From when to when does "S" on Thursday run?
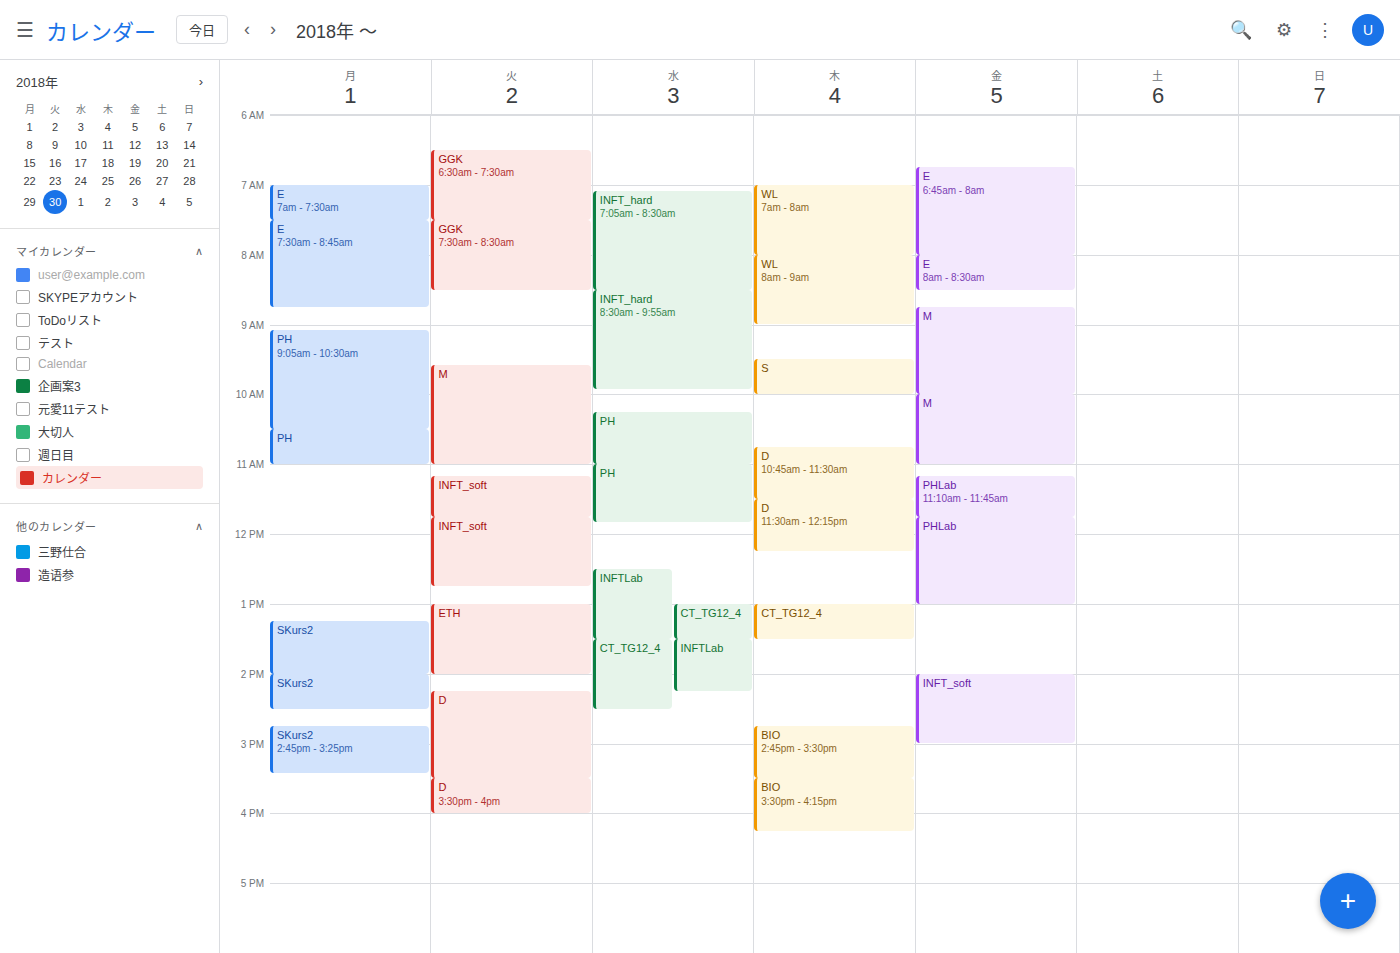
9:30 AM to 10:00 AM